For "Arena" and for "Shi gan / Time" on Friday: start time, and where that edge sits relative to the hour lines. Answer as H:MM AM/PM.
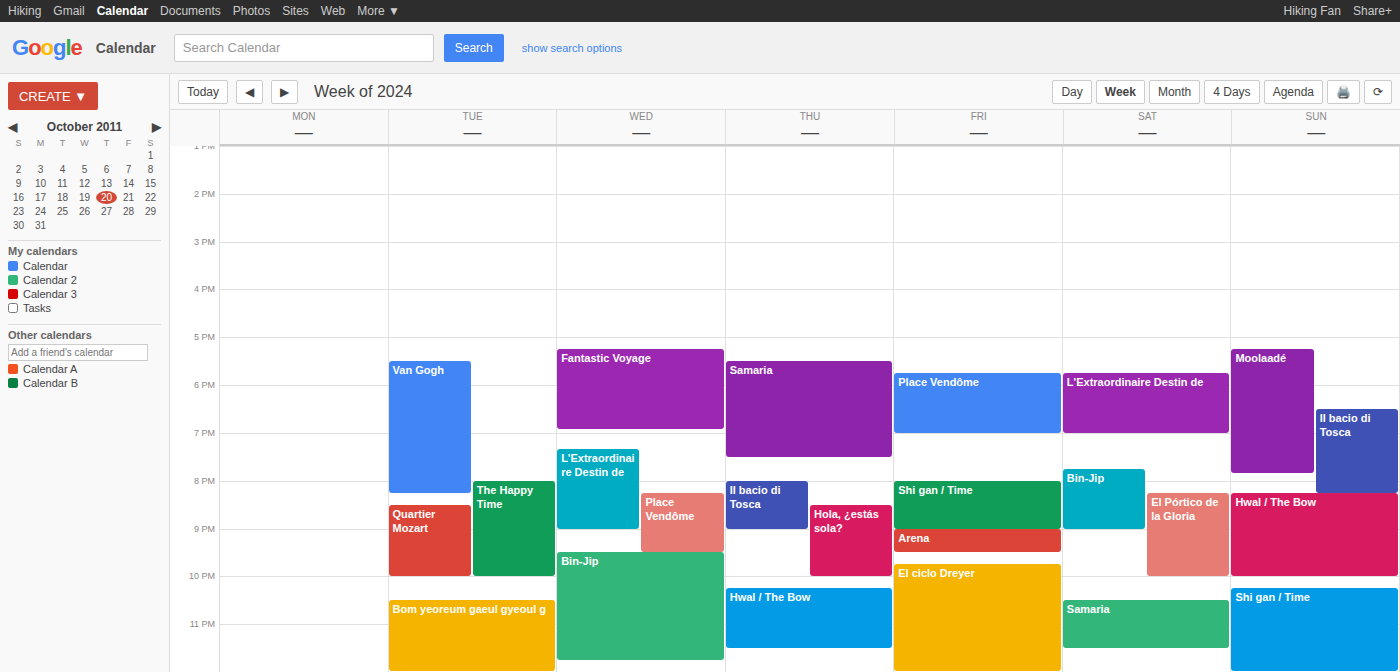
"Arena": 9:00 PM, exactly on the 9 PM line. "Shi gan / Time": 8:00 PM, exactly on the 8 PM line.